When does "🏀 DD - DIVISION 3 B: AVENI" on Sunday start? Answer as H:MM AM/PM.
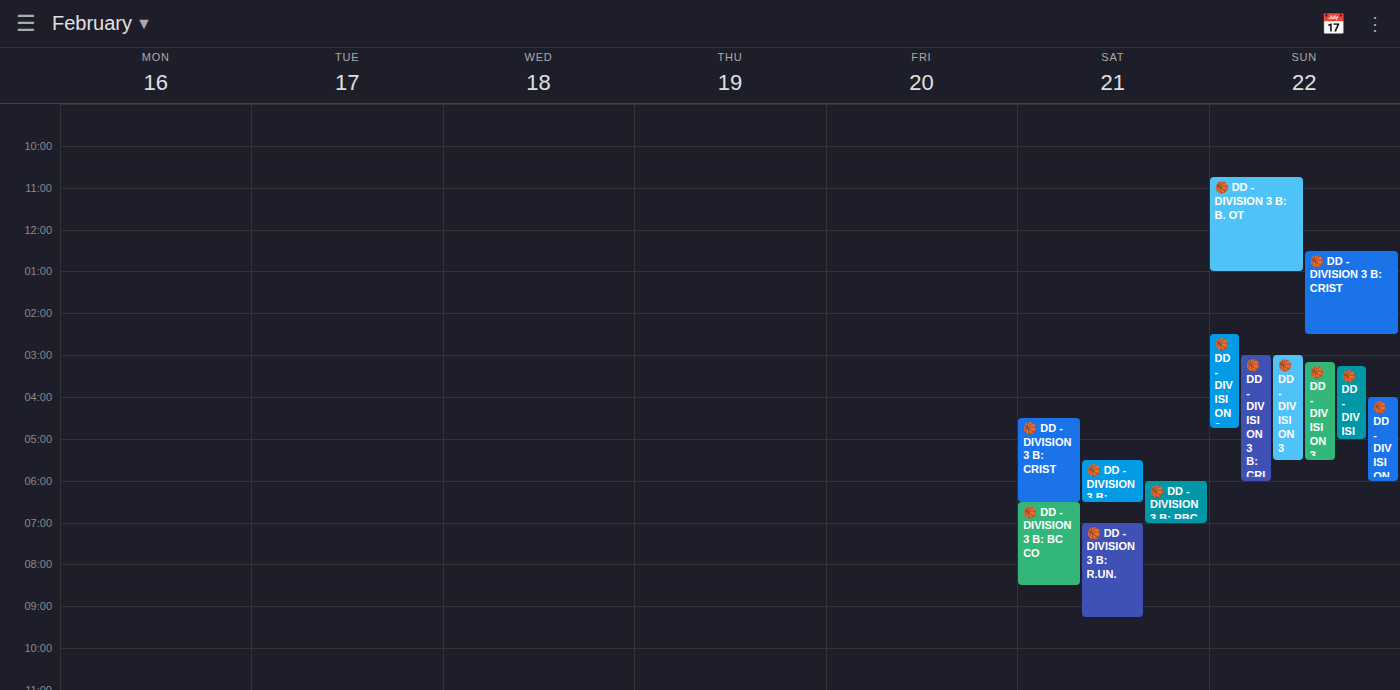
4:00 PM